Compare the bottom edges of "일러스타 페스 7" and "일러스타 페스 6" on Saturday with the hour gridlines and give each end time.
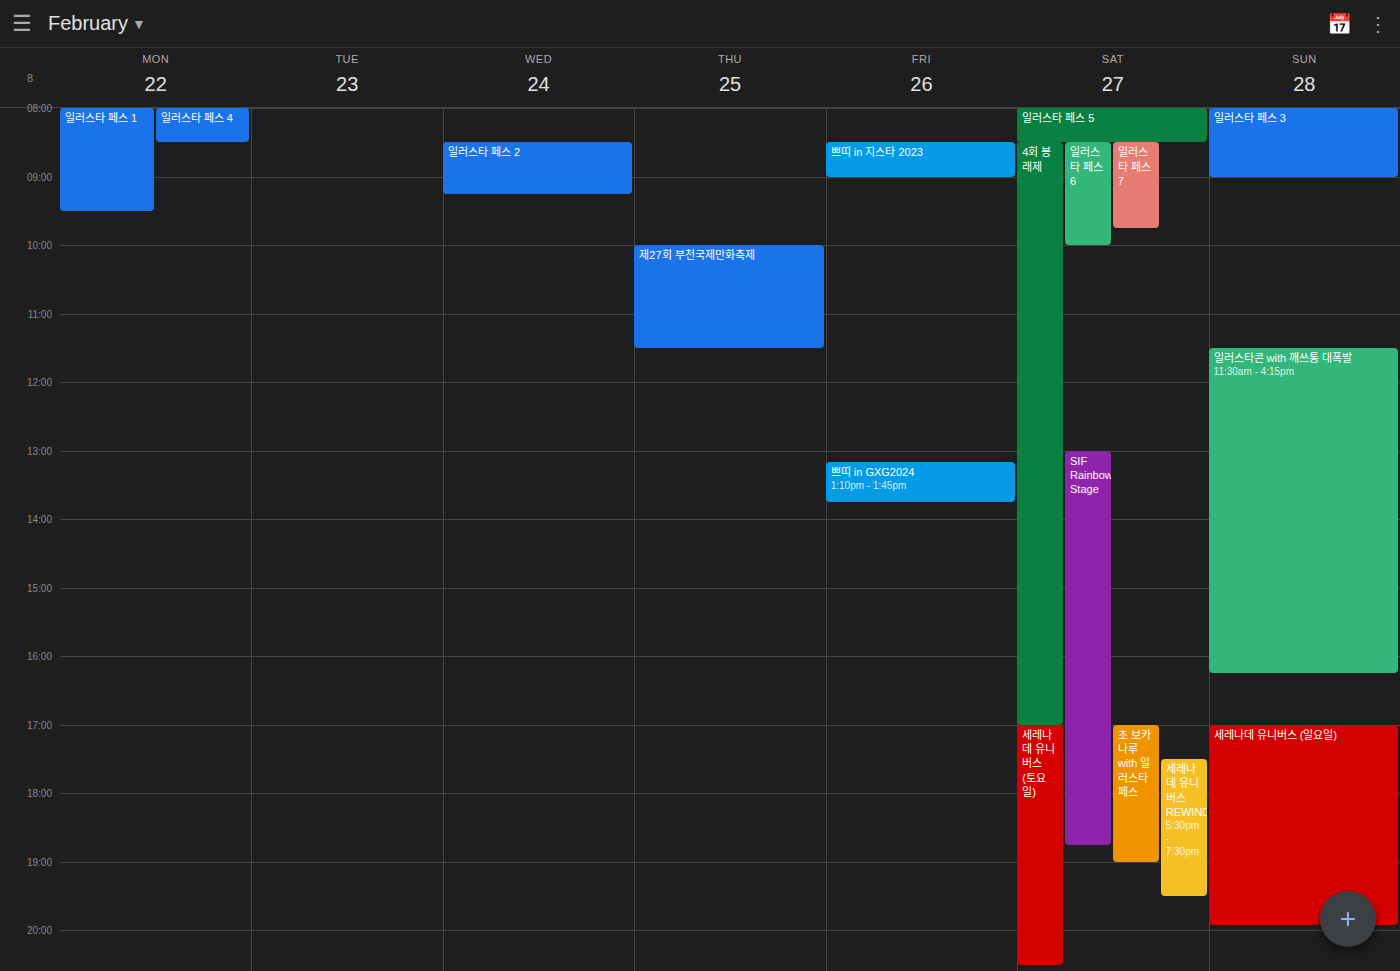
"일러스타 페스 7": 09:45, neither: three quarters of the way from the 09:00 line to the 10:00 line. "일러스타 페스 6": 10:00, exactly on the 10:00 line.